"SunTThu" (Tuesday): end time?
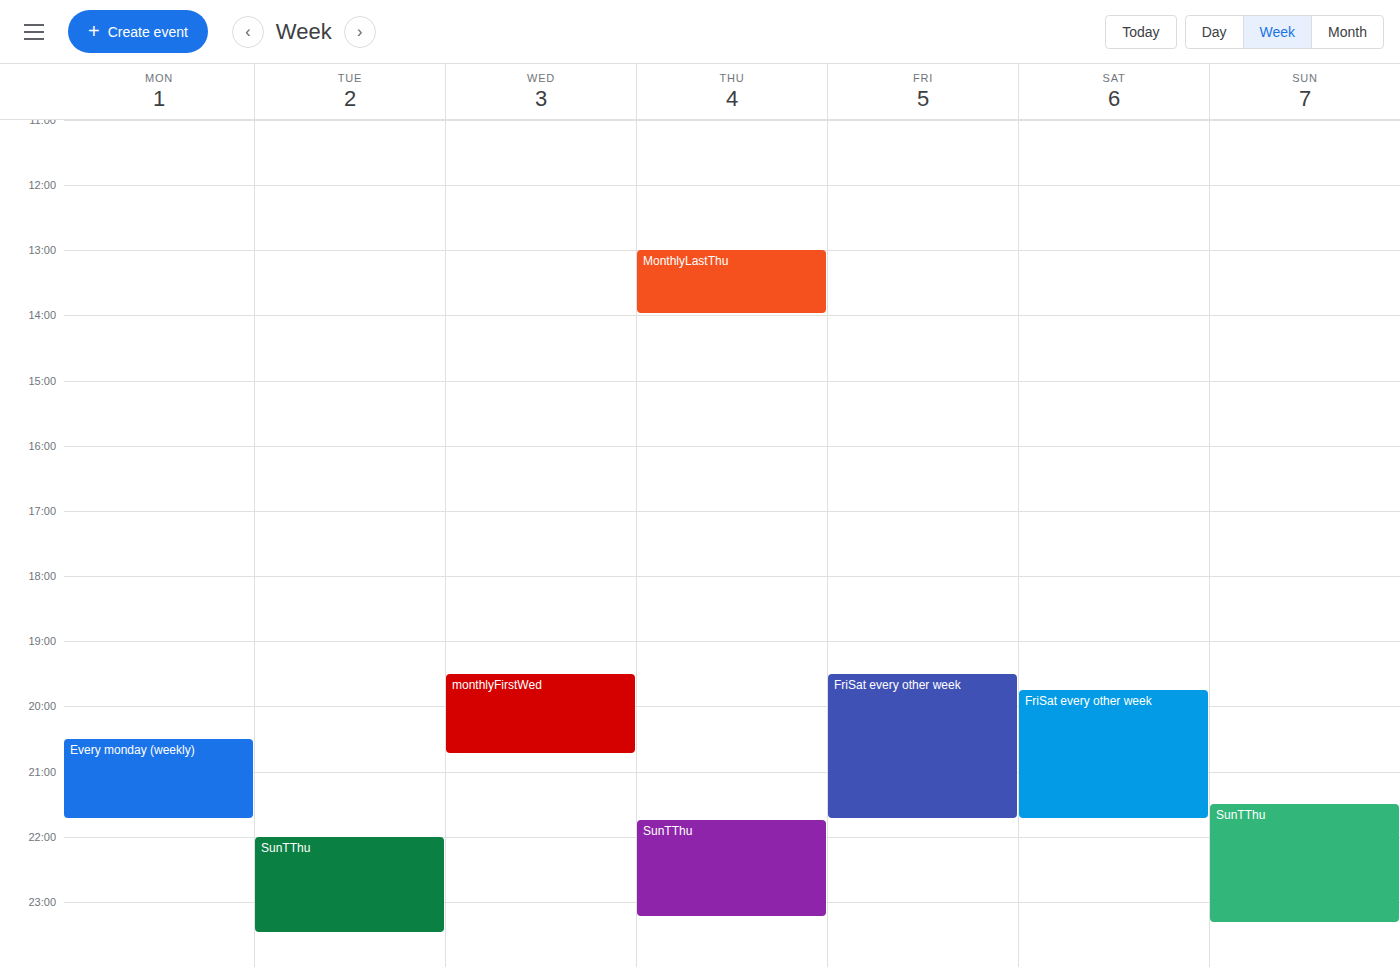
11:30 PM